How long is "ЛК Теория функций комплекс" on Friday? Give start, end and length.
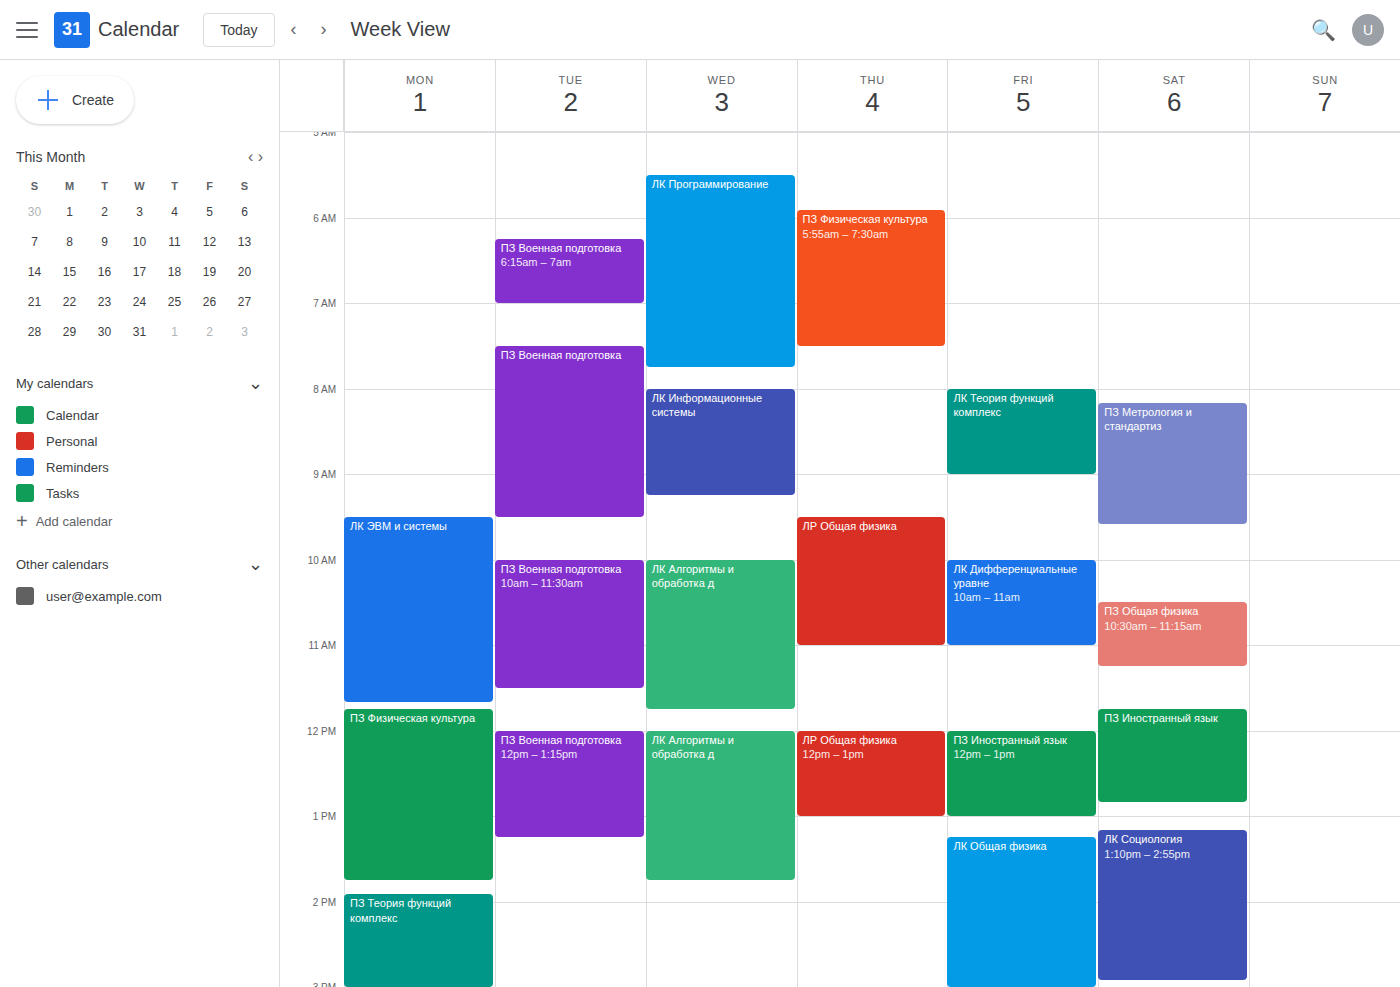
8:00 AM to 9:00 AM, 1 hour